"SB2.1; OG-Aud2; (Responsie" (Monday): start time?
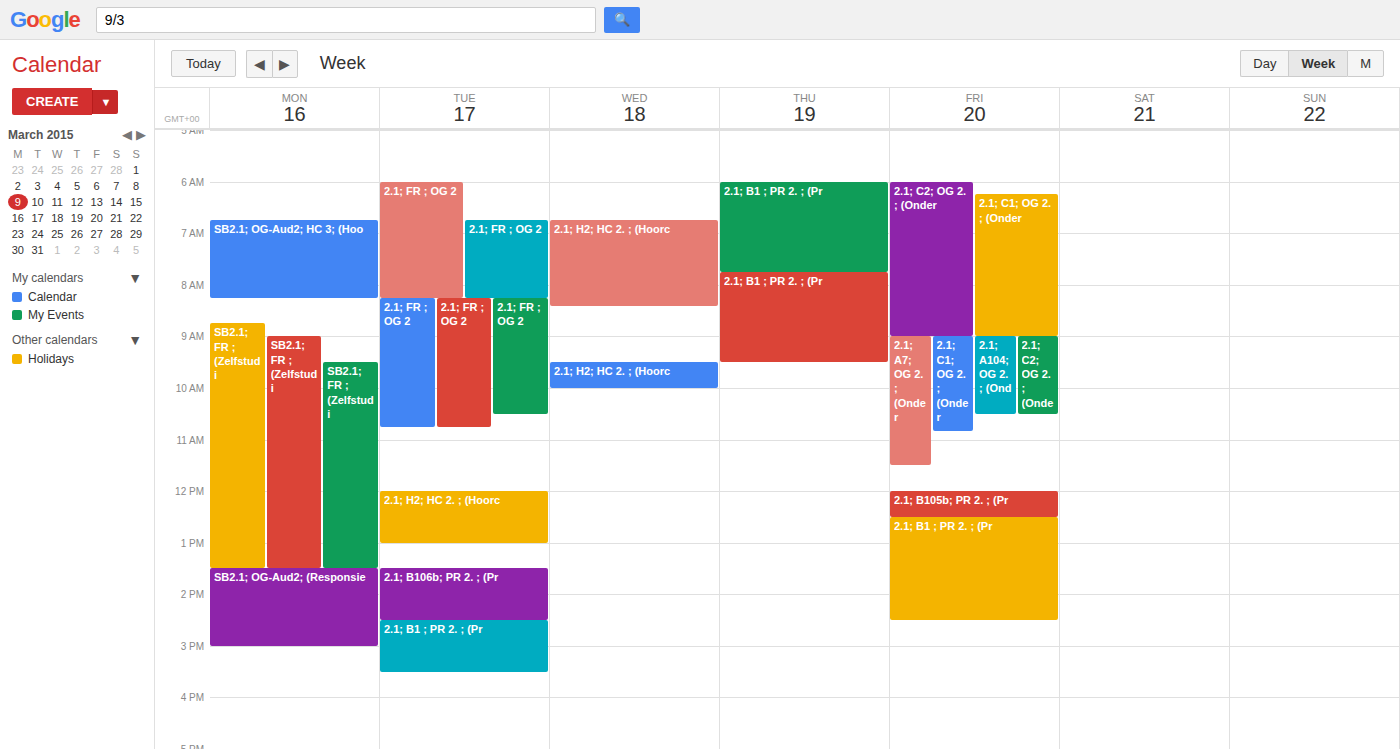
1:30 PM